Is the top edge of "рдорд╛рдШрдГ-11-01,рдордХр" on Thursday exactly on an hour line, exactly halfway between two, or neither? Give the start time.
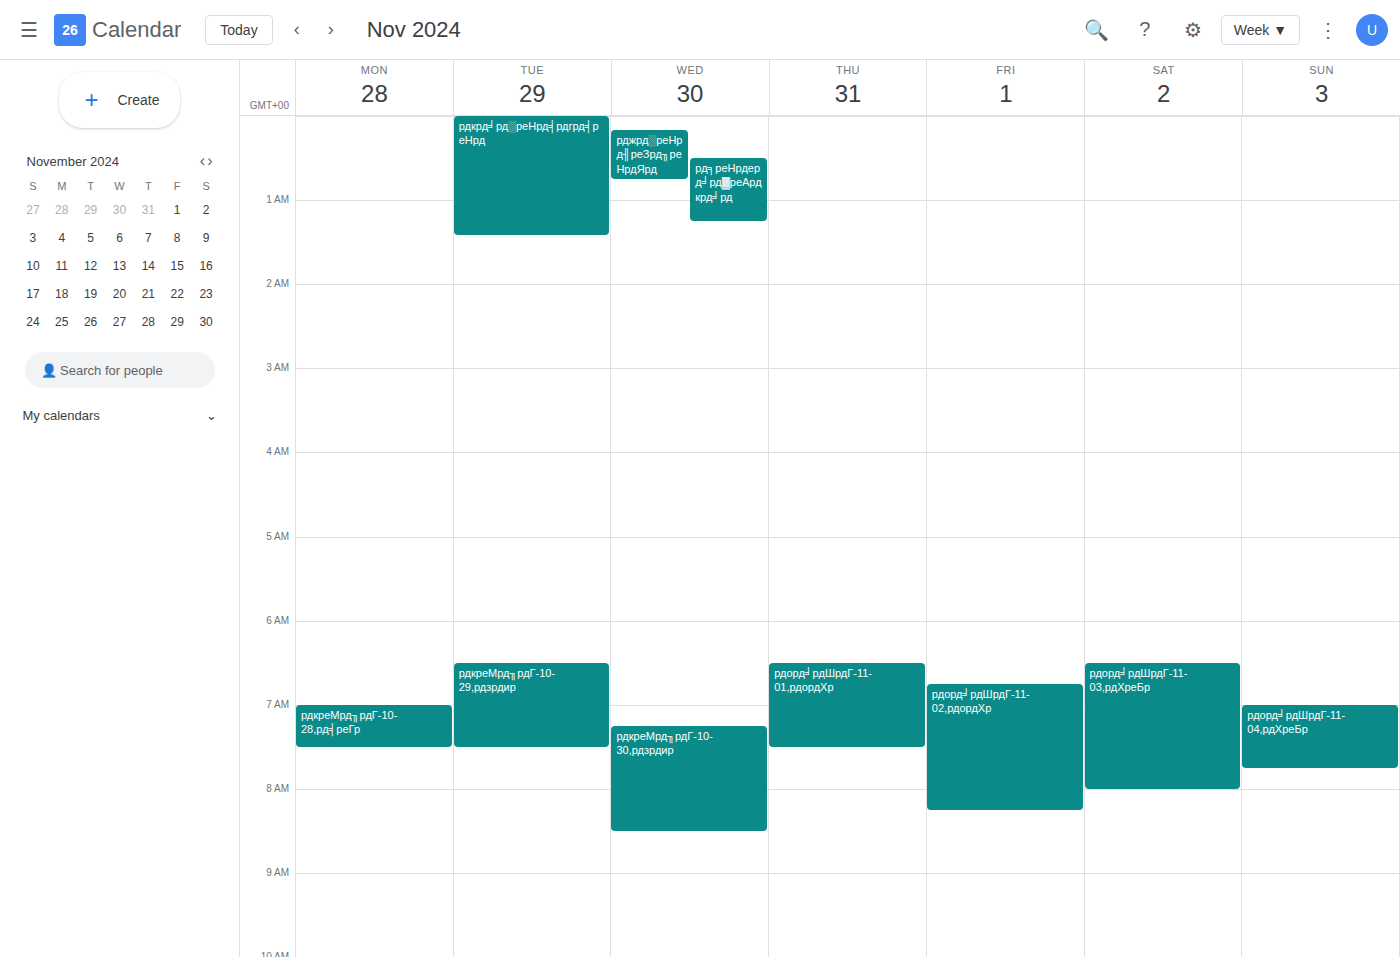
6:30 AM -- halfway between the 6 AM and 7 AM lines.